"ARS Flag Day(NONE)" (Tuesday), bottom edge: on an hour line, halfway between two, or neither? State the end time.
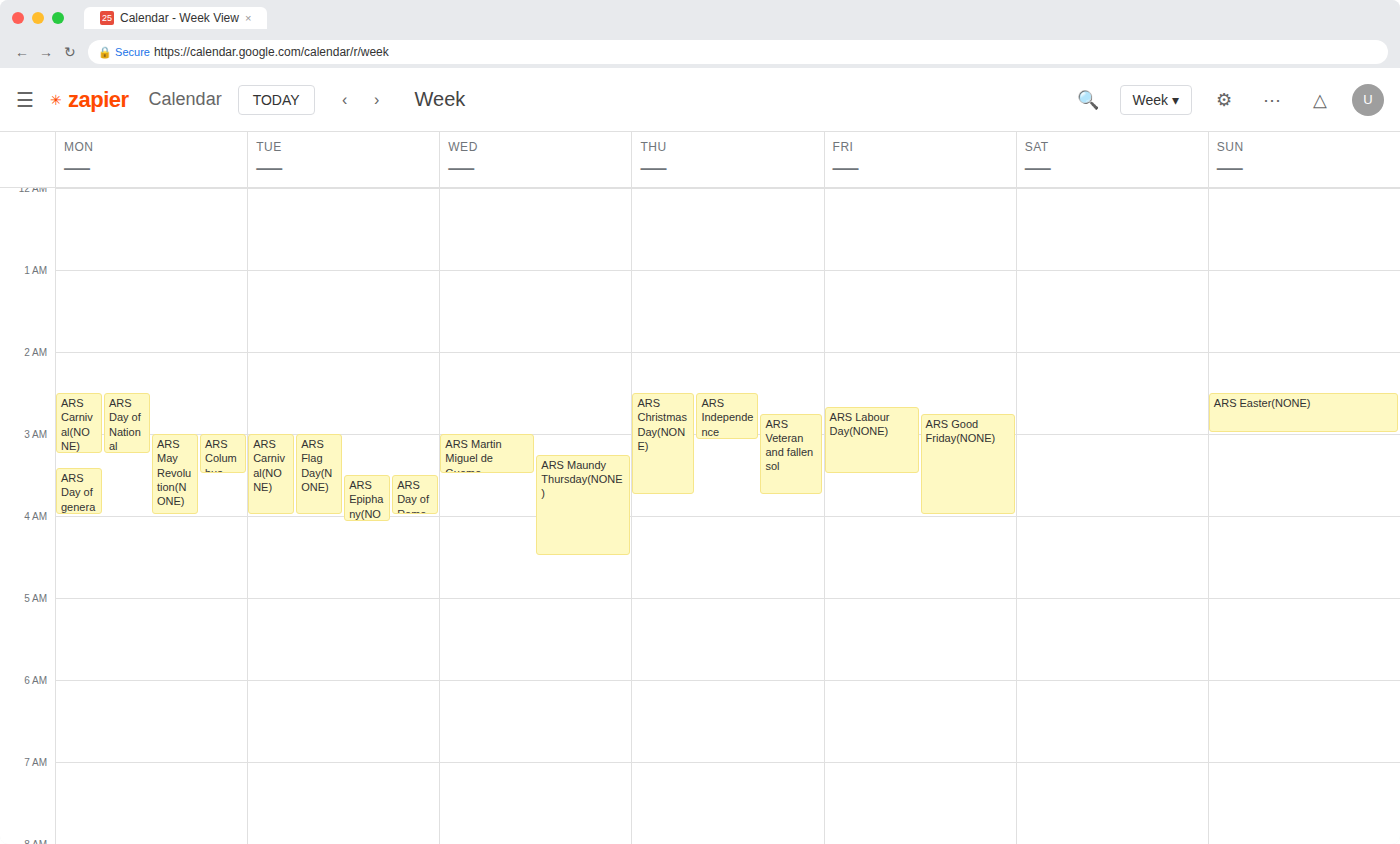
4:00 AM -- exactly on the 4 AM line.